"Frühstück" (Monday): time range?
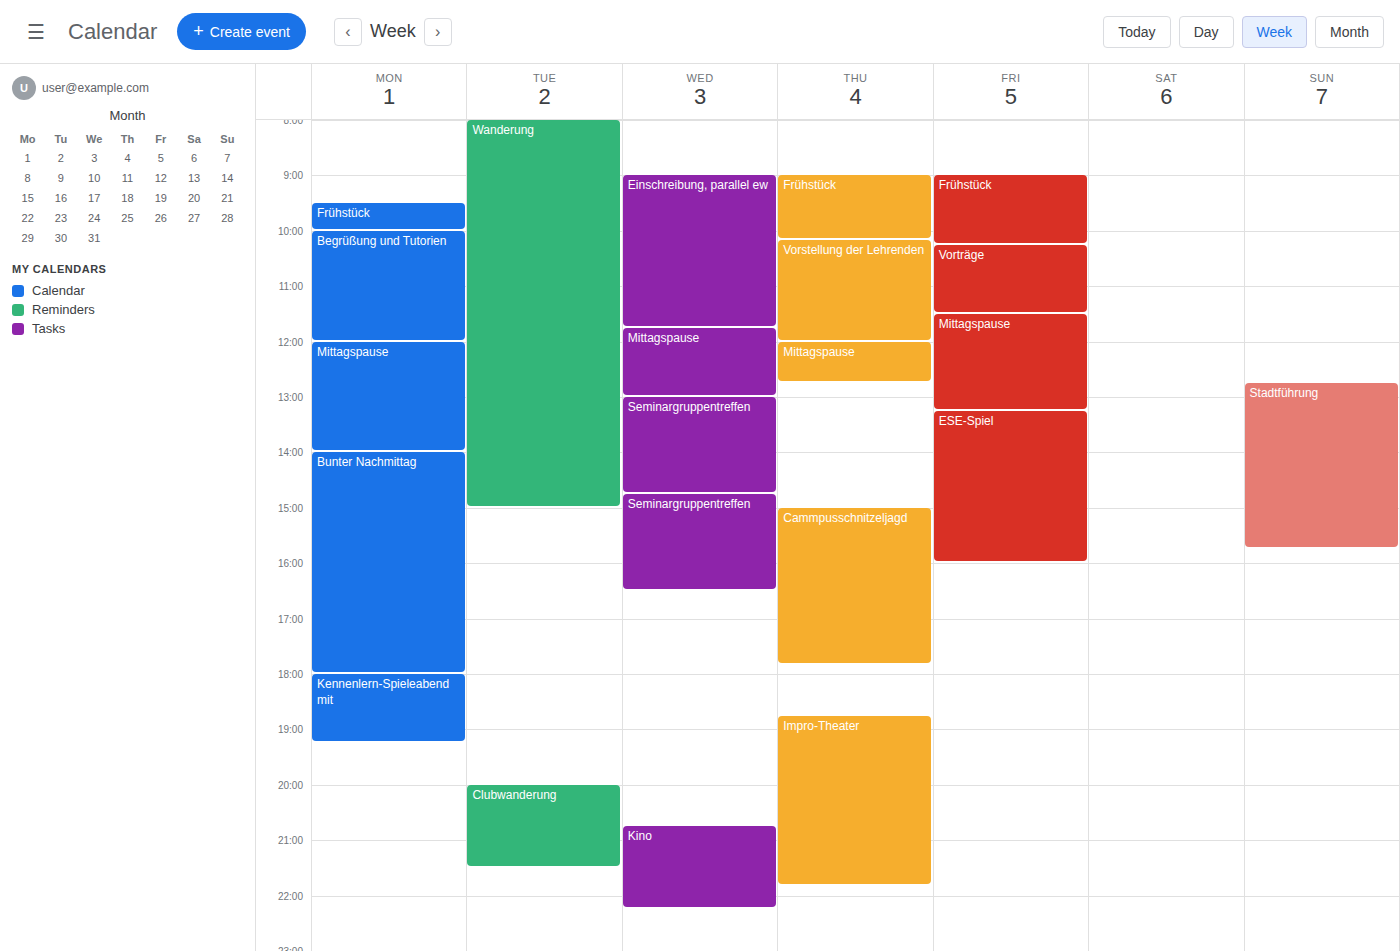
09:30 to 10:00